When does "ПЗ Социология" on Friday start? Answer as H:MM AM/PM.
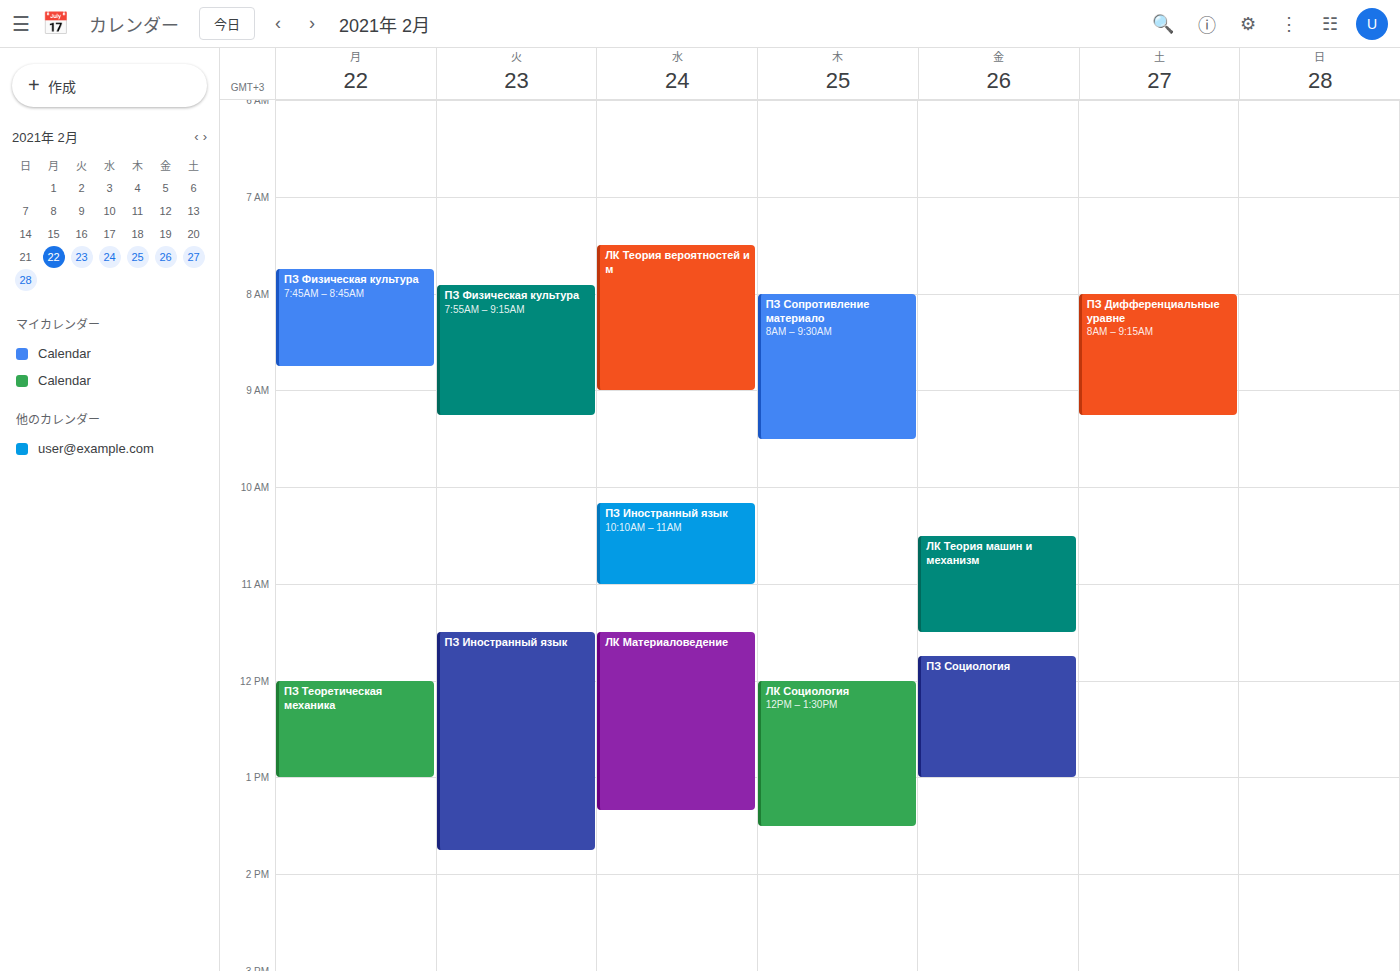
11:45 AM